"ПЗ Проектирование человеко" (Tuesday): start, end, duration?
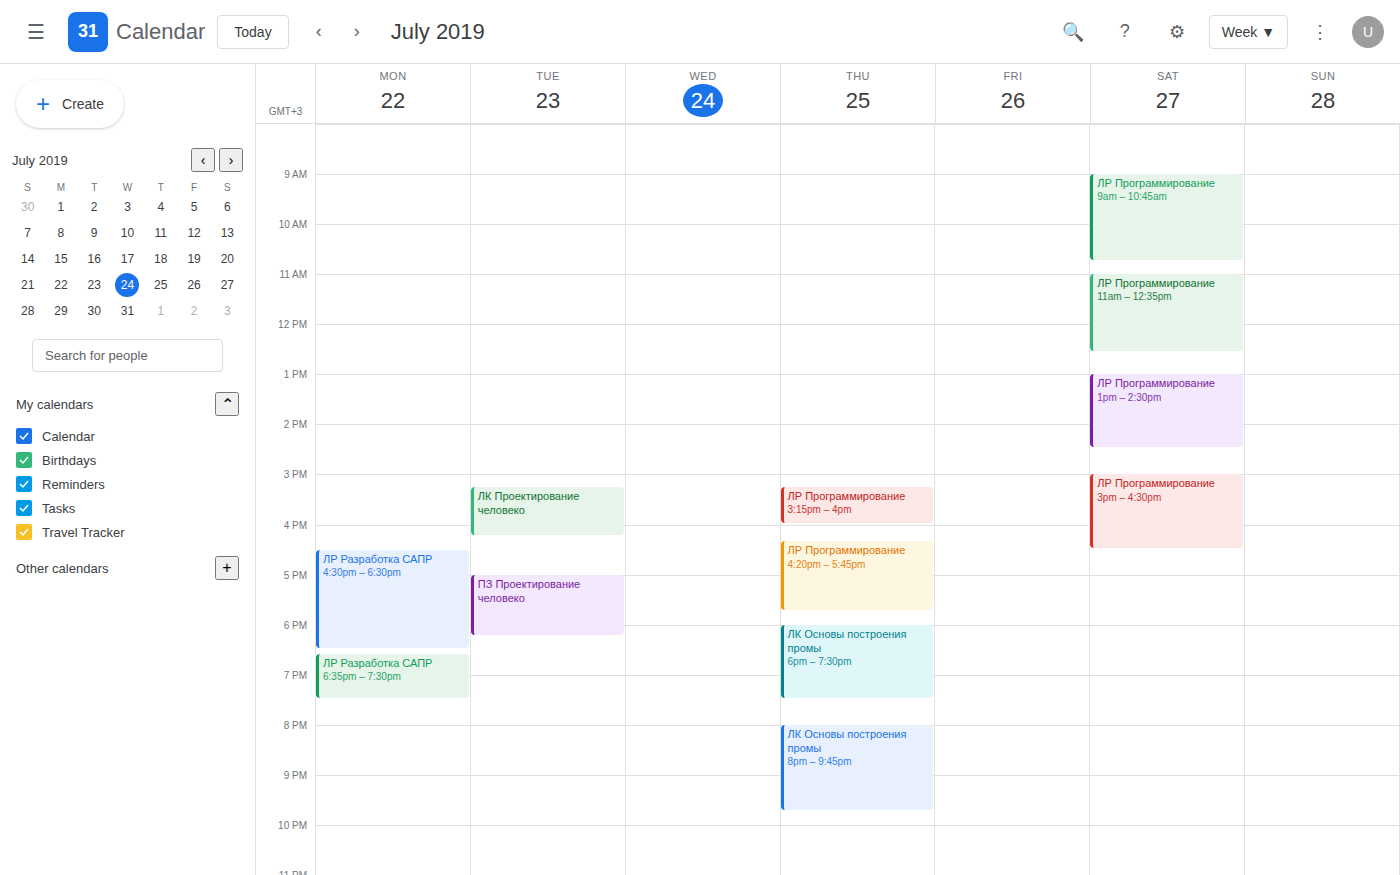
5:00 PM to 6:15 PM, 1 hour 15 minutes